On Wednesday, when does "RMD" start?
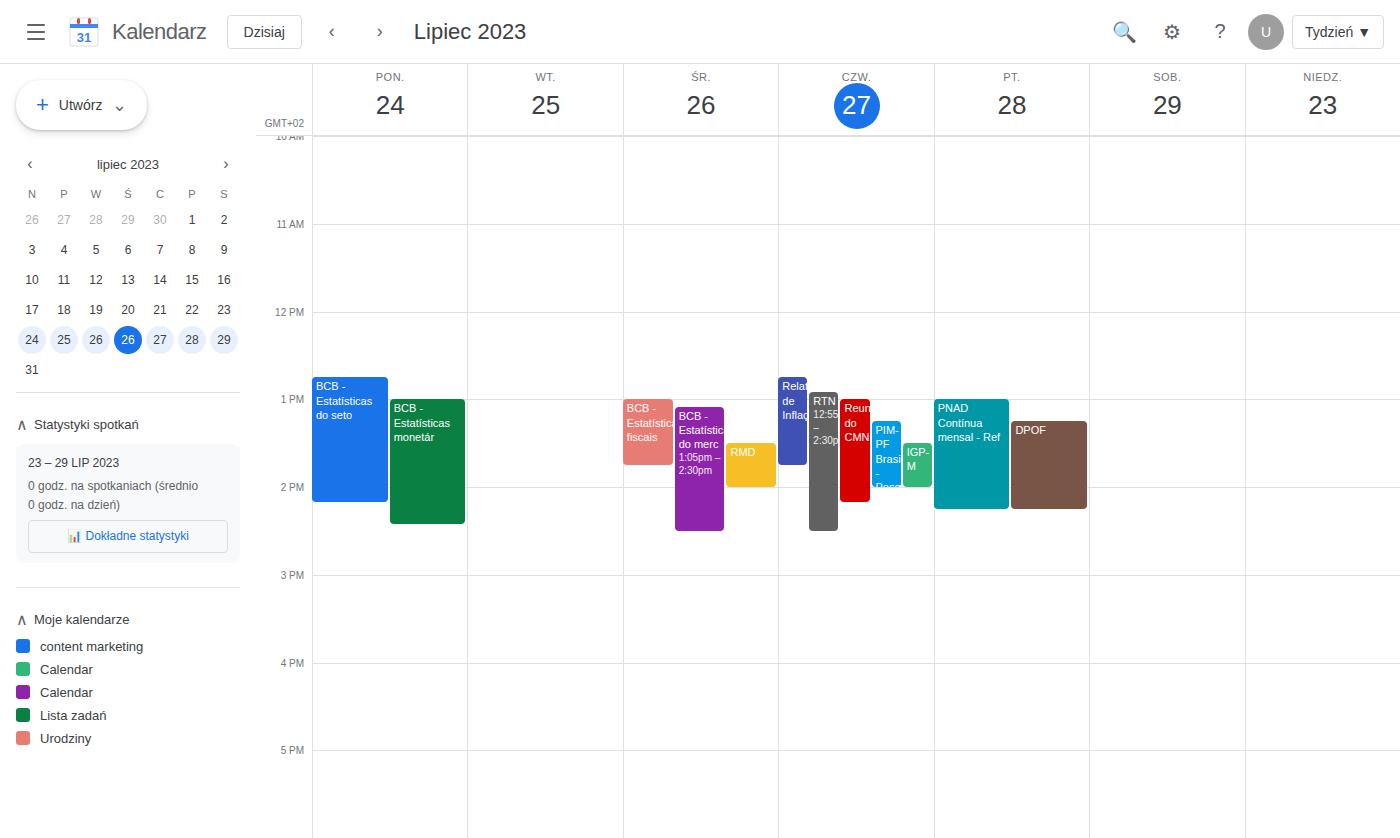
1:30 PM